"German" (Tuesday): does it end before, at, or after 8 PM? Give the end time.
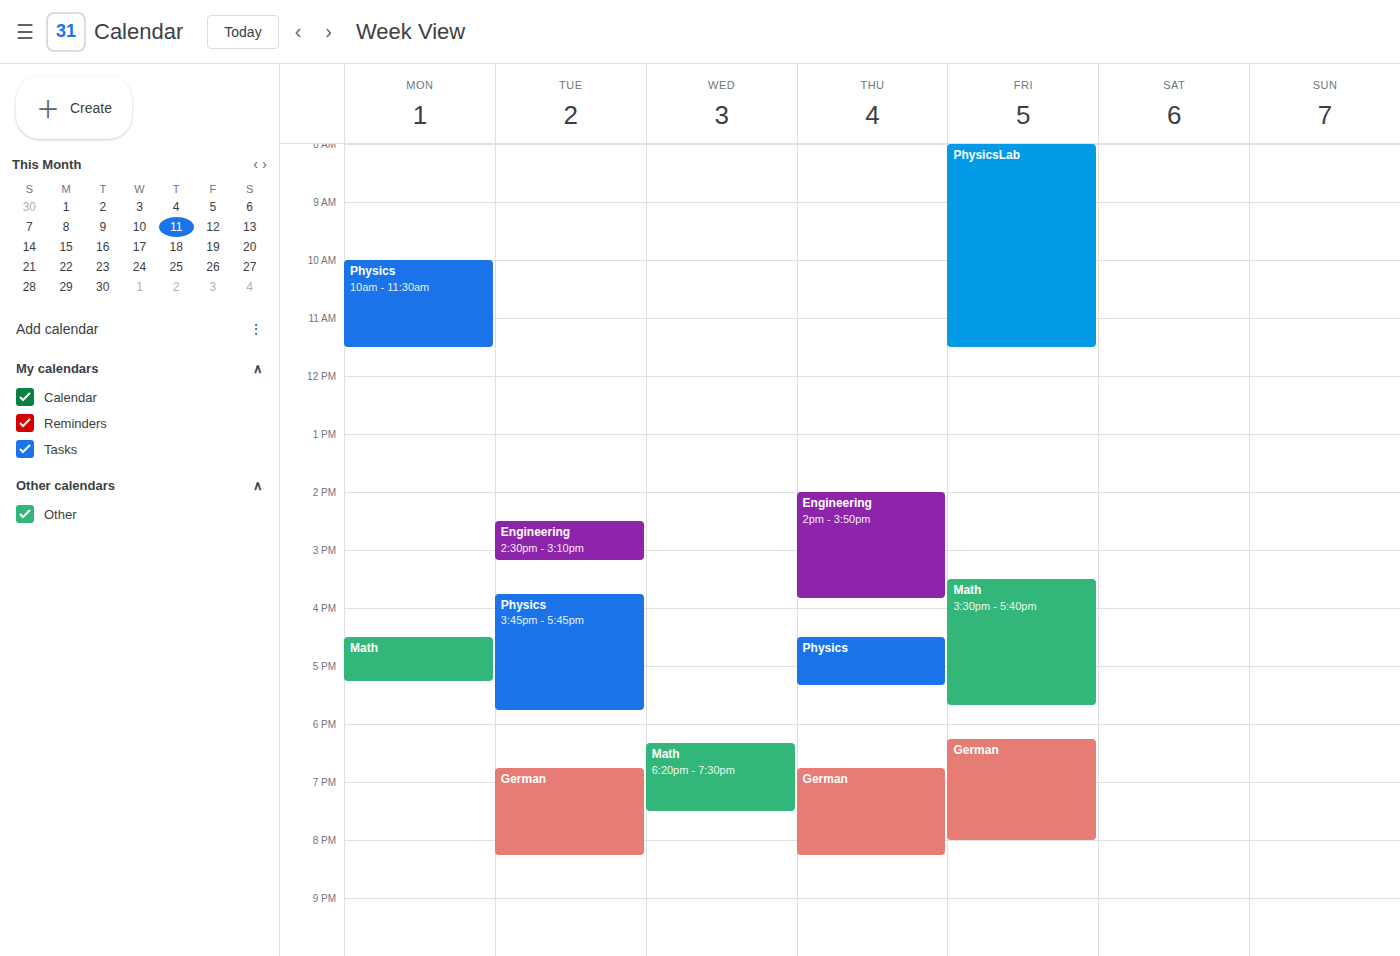
8:15 PM -- after 8 PM, 15 minutes below the 8 PM line.